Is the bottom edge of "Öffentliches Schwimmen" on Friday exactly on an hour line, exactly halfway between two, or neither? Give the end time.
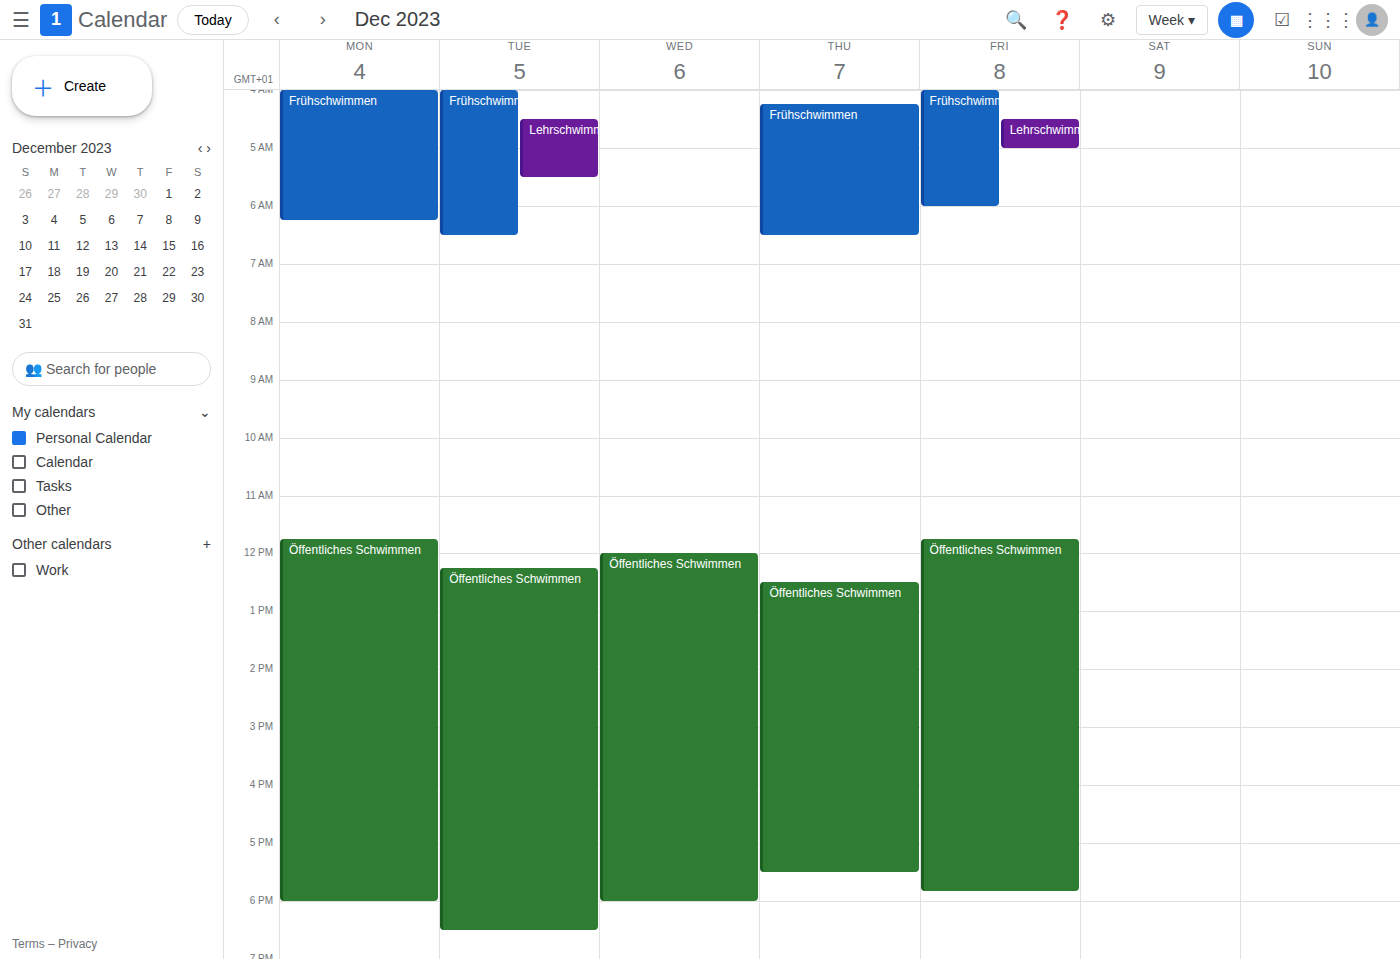
17:50 -- neither: 50 minutes below the 17:00 line and 10 minutes above the 18:00 line.